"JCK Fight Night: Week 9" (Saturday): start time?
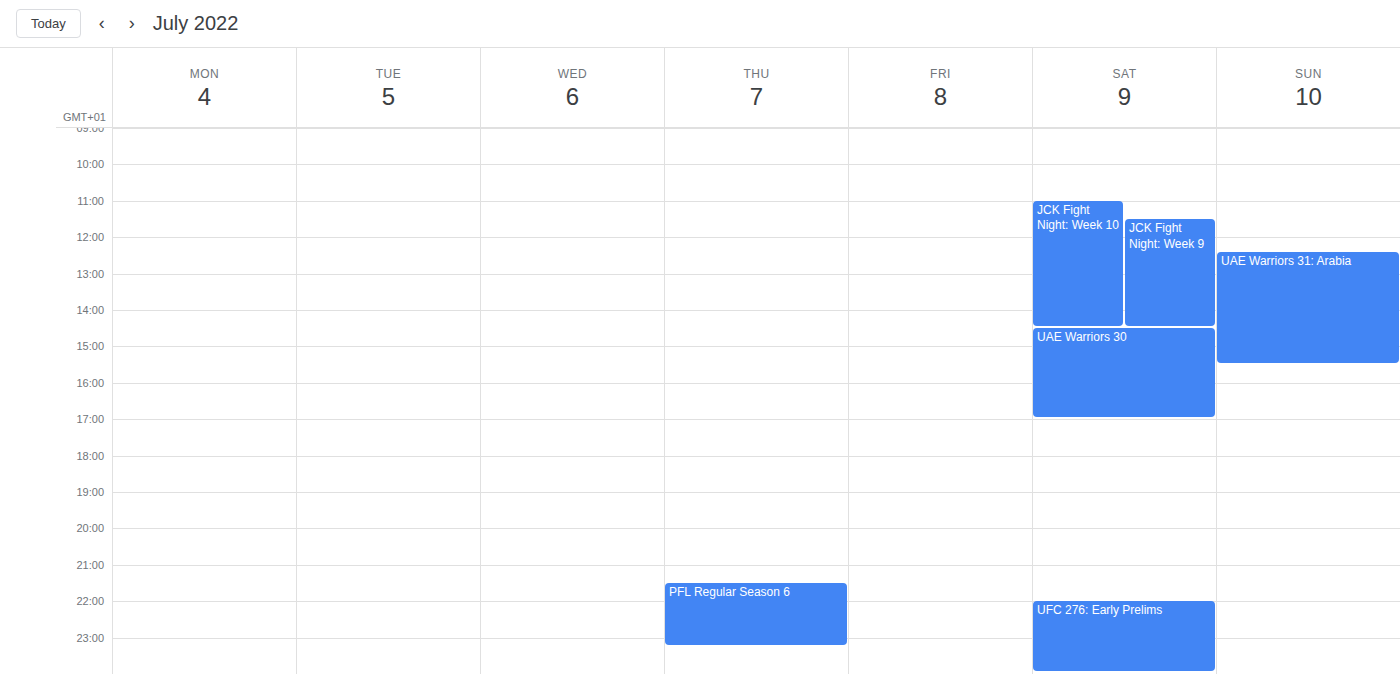
11:30 AM